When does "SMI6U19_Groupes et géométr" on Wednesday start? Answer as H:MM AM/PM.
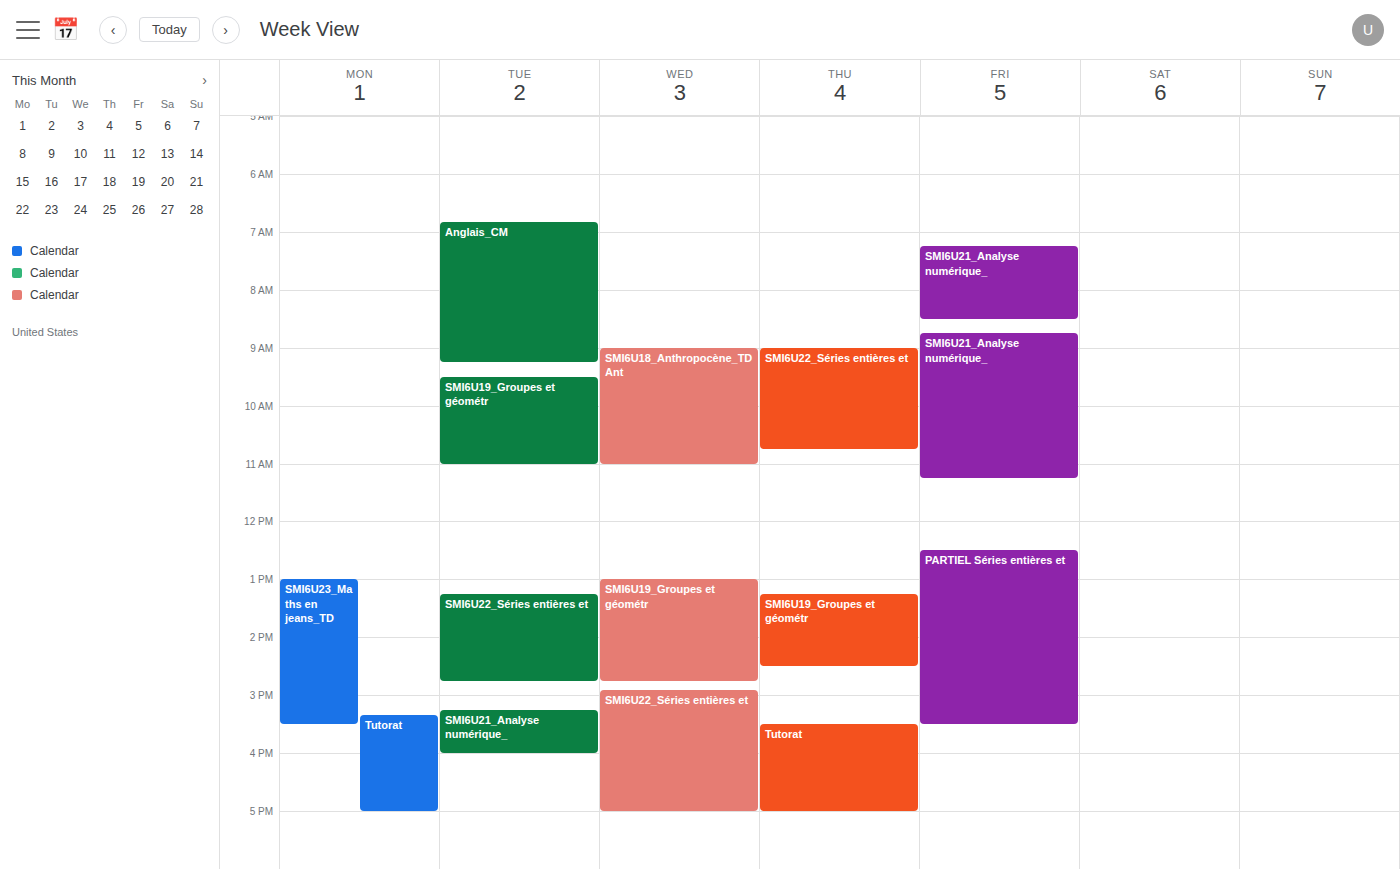
1:00 PM